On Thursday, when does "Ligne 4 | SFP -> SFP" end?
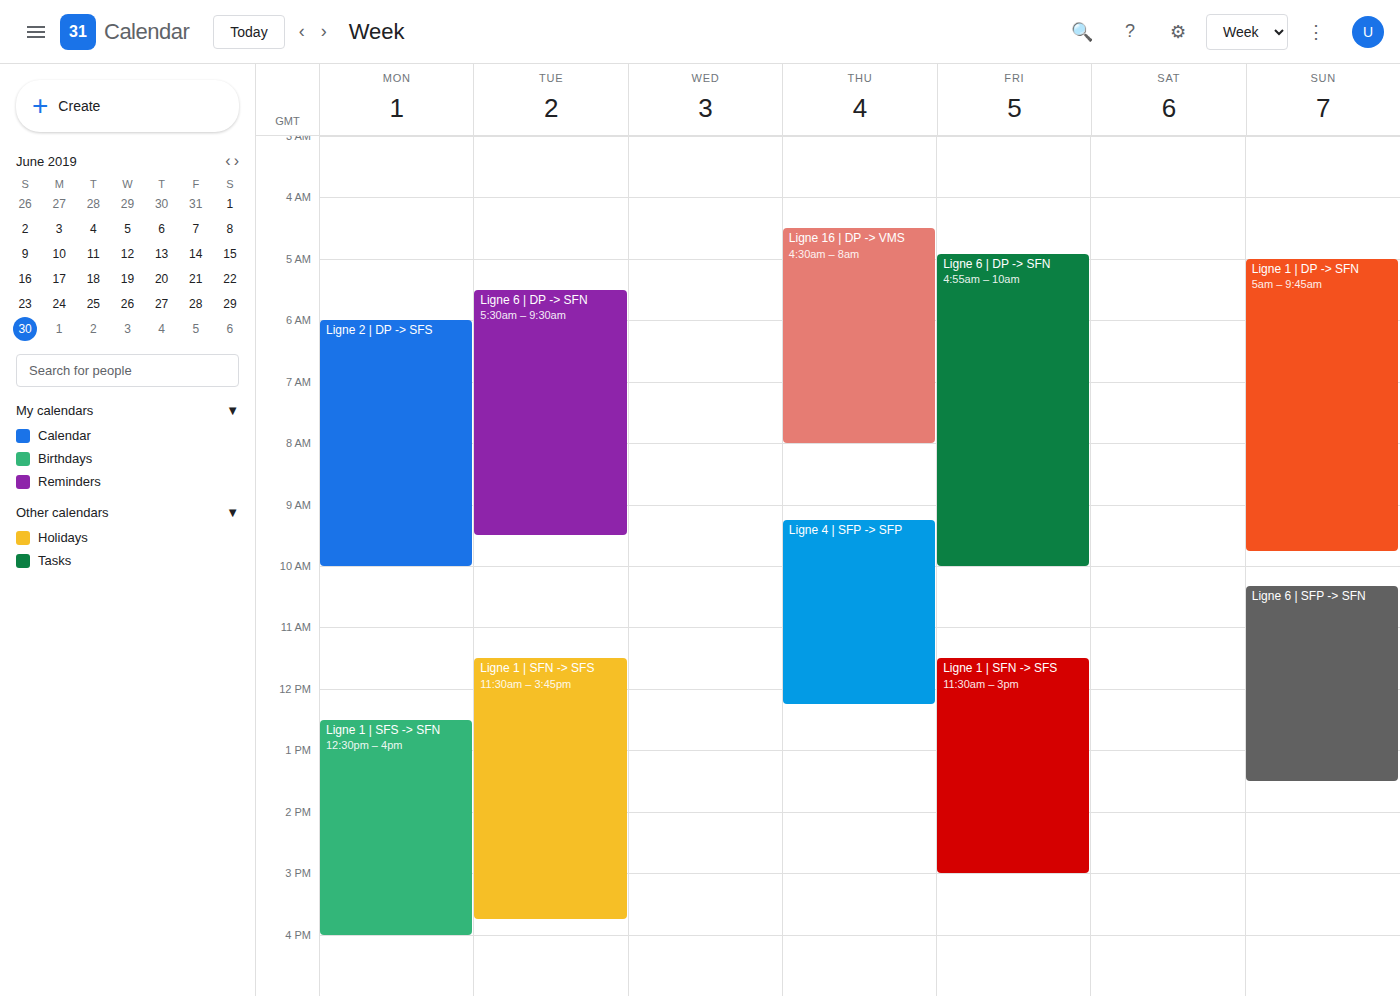
12:15